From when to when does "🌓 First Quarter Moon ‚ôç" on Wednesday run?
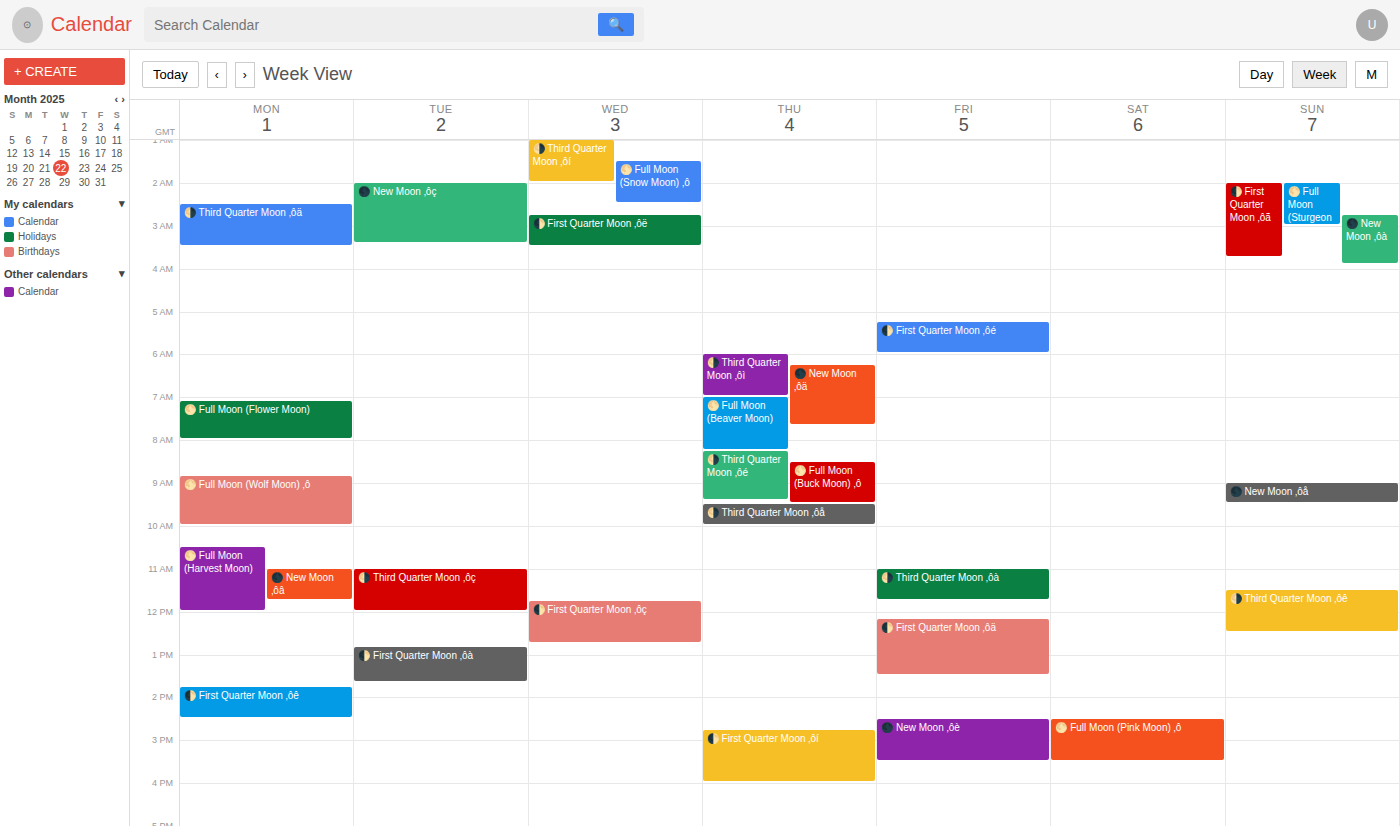
11:45 to 12:45